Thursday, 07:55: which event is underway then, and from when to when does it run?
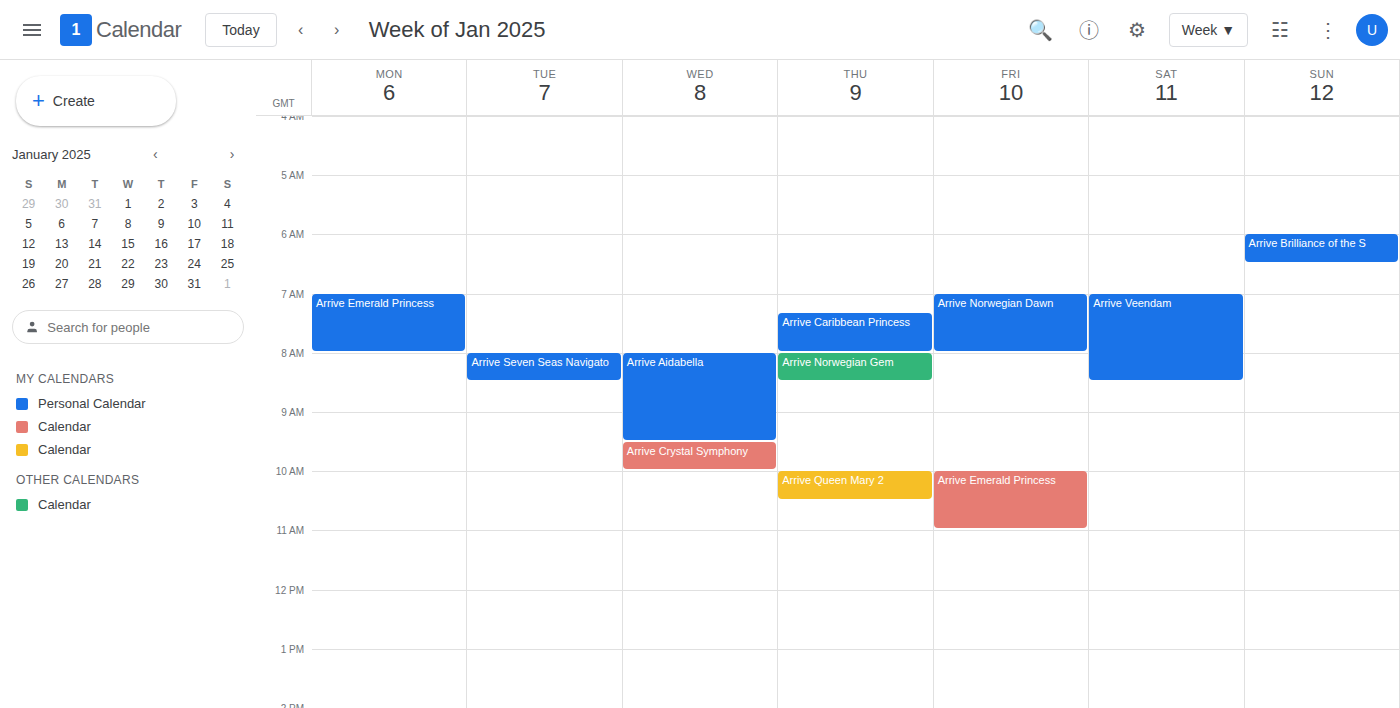
"Arrive Caribbean Princess", 07:20 to 08:00